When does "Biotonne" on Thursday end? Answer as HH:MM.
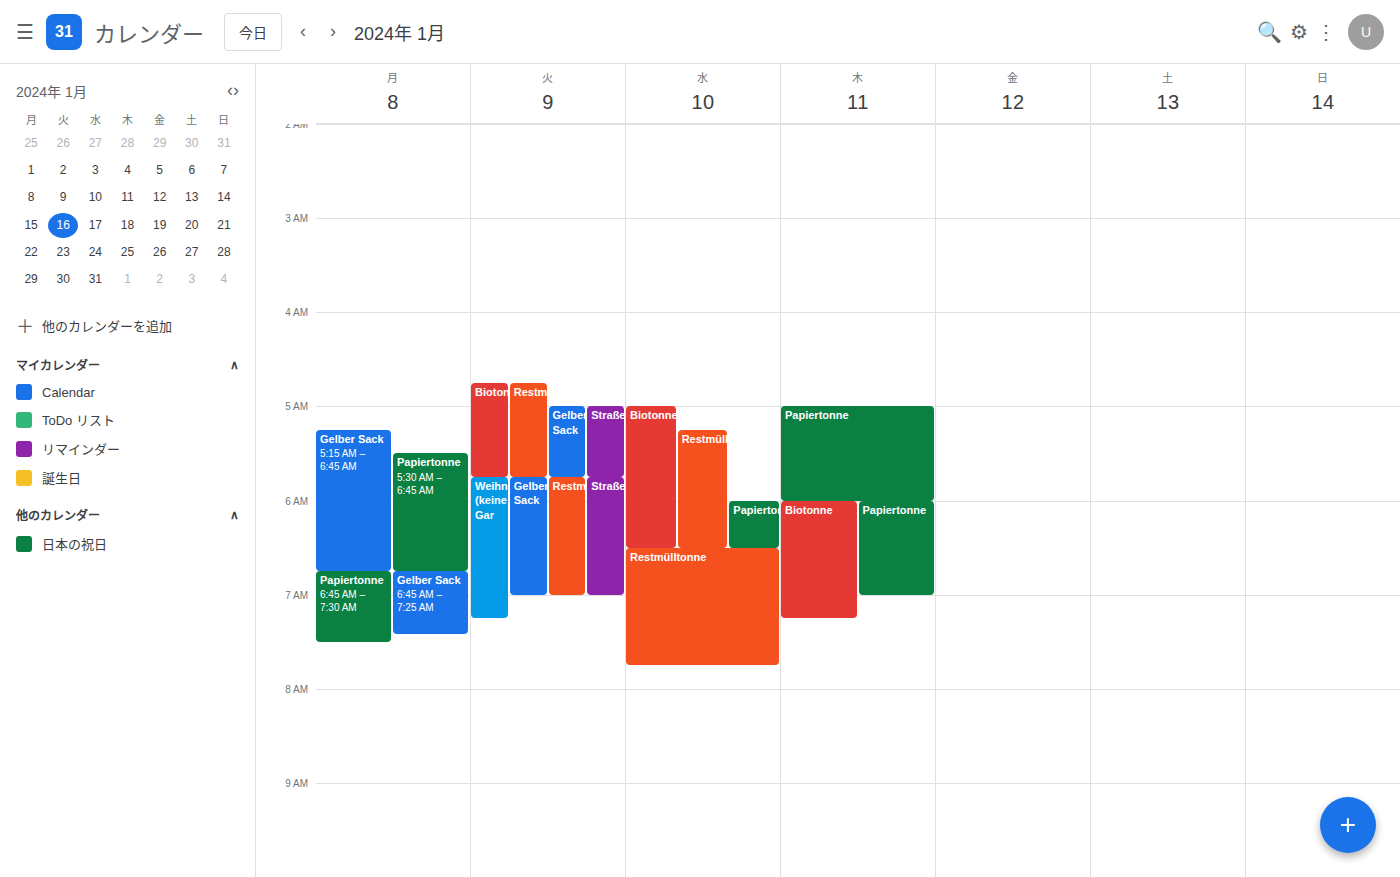
07:15